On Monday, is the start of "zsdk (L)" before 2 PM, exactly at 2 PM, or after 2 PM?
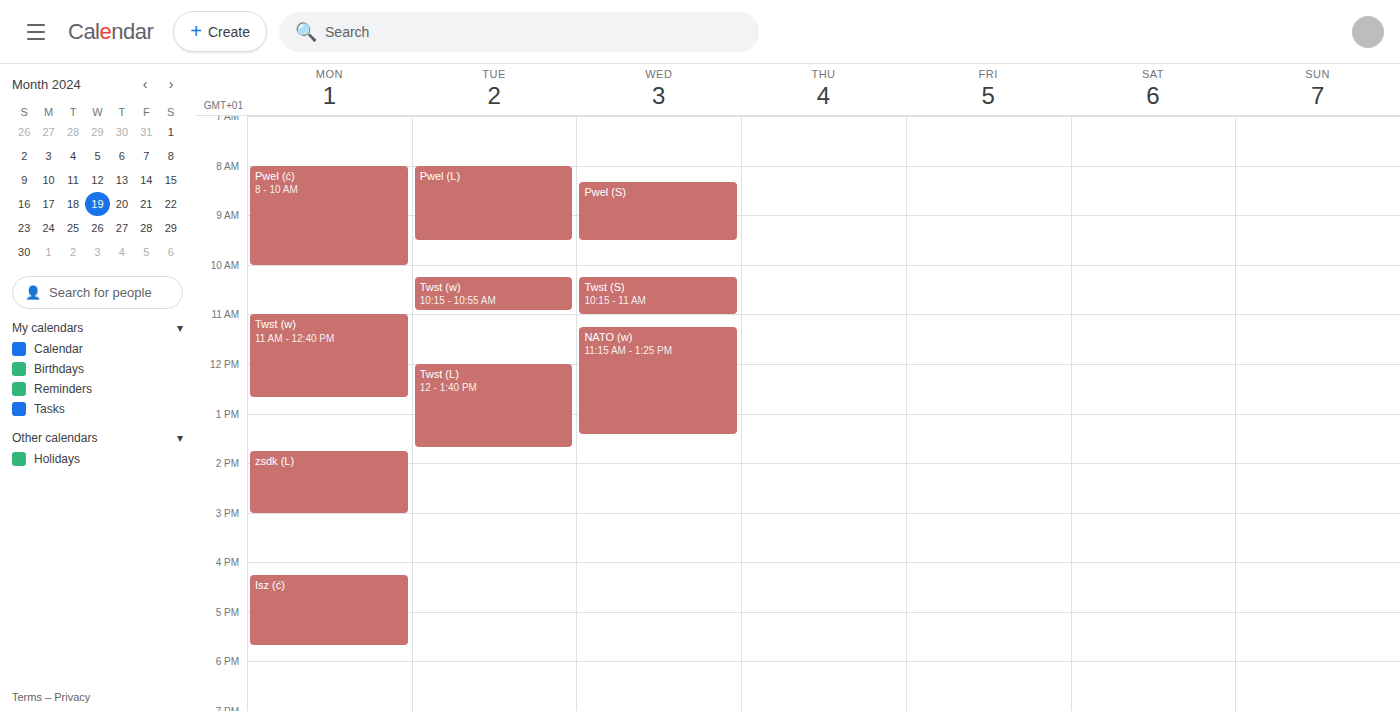
1:45 PM -- before 2 PM, 15 minutes above the 2 PM line.